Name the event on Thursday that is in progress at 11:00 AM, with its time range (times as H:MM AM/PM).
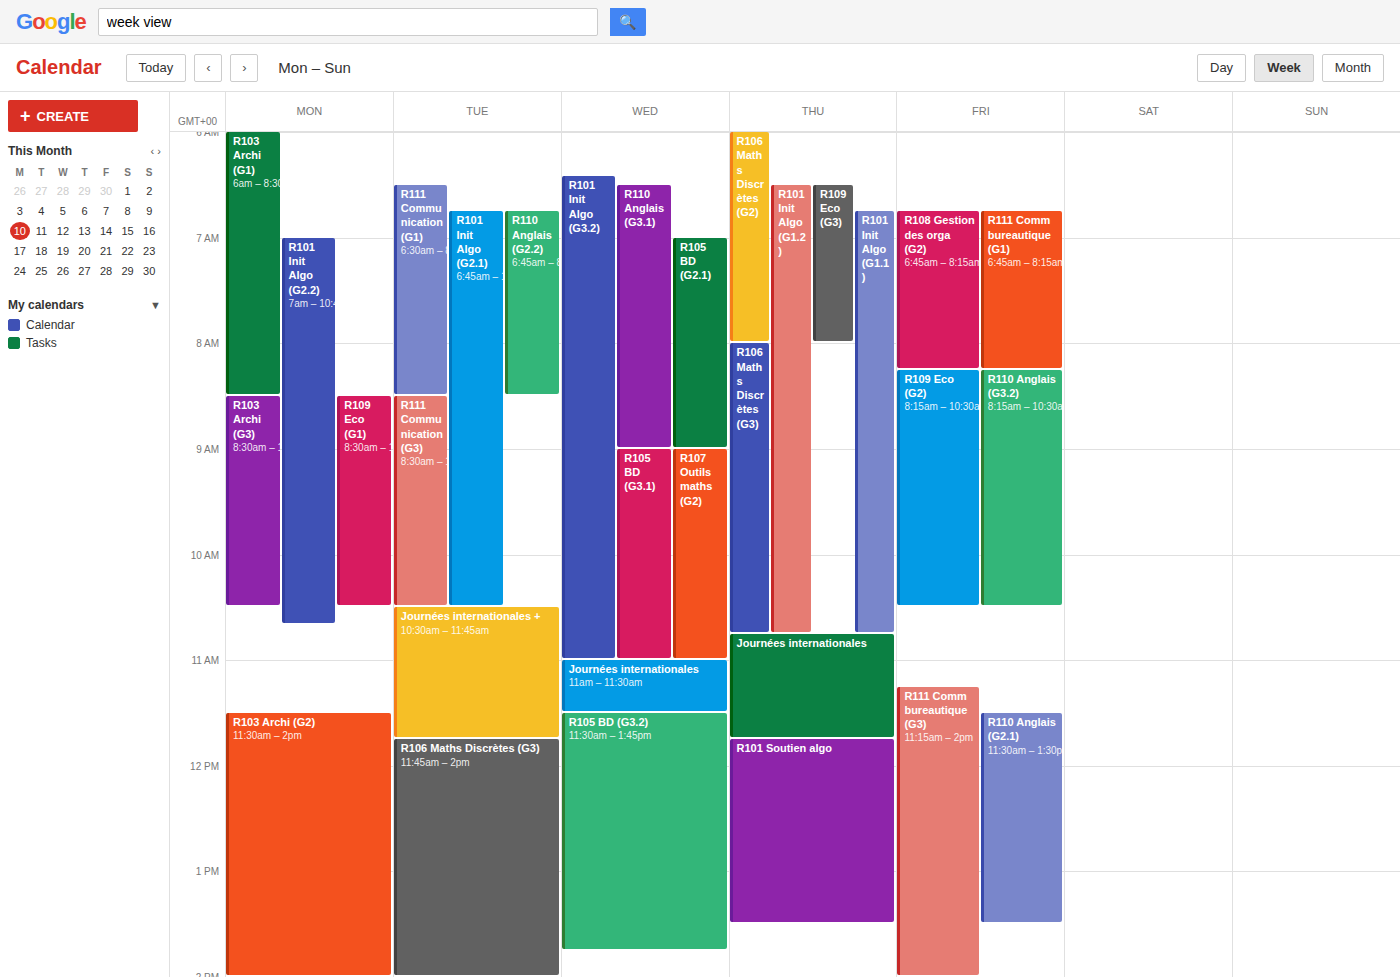
"Journées internationales", 10:45 AM to 11:45 AM